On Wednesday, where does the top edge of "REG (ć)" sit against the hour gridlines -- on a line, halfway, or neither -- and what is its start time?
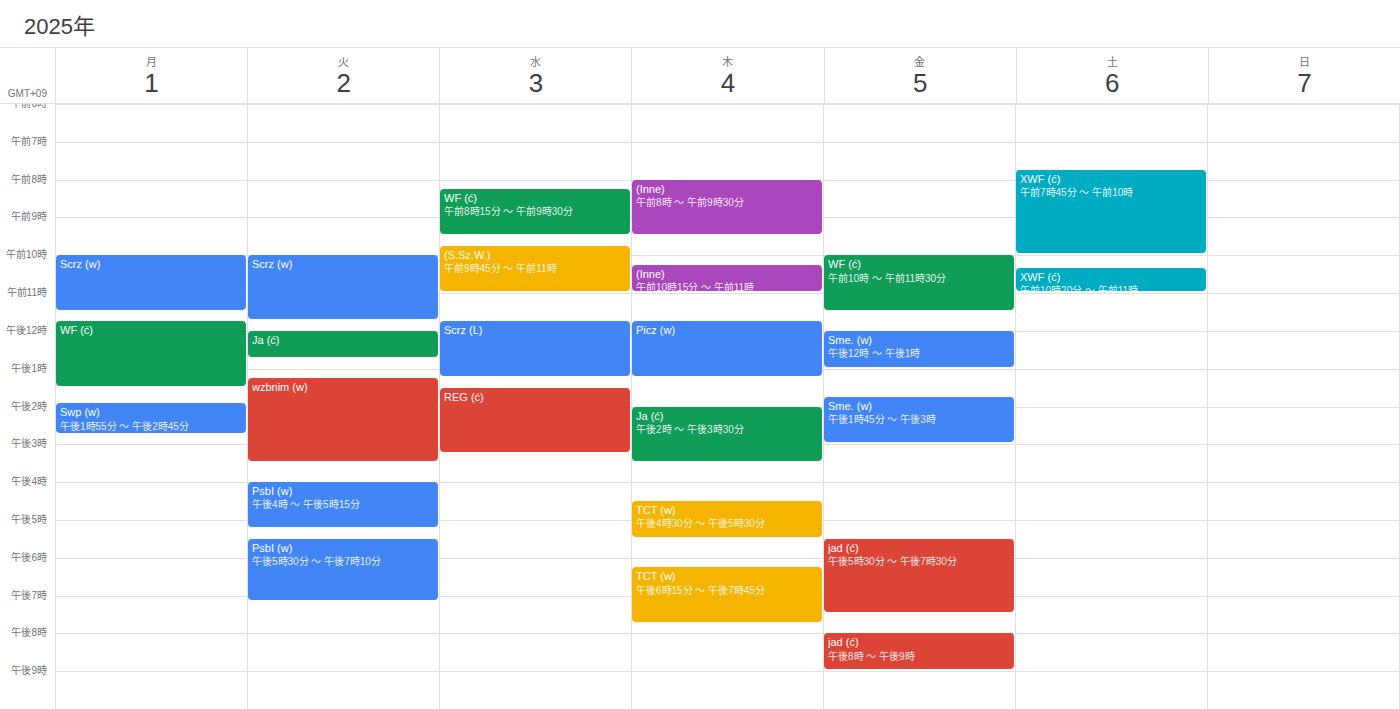
13:30 -- halfway between the 13:00 and 14:00 lines.